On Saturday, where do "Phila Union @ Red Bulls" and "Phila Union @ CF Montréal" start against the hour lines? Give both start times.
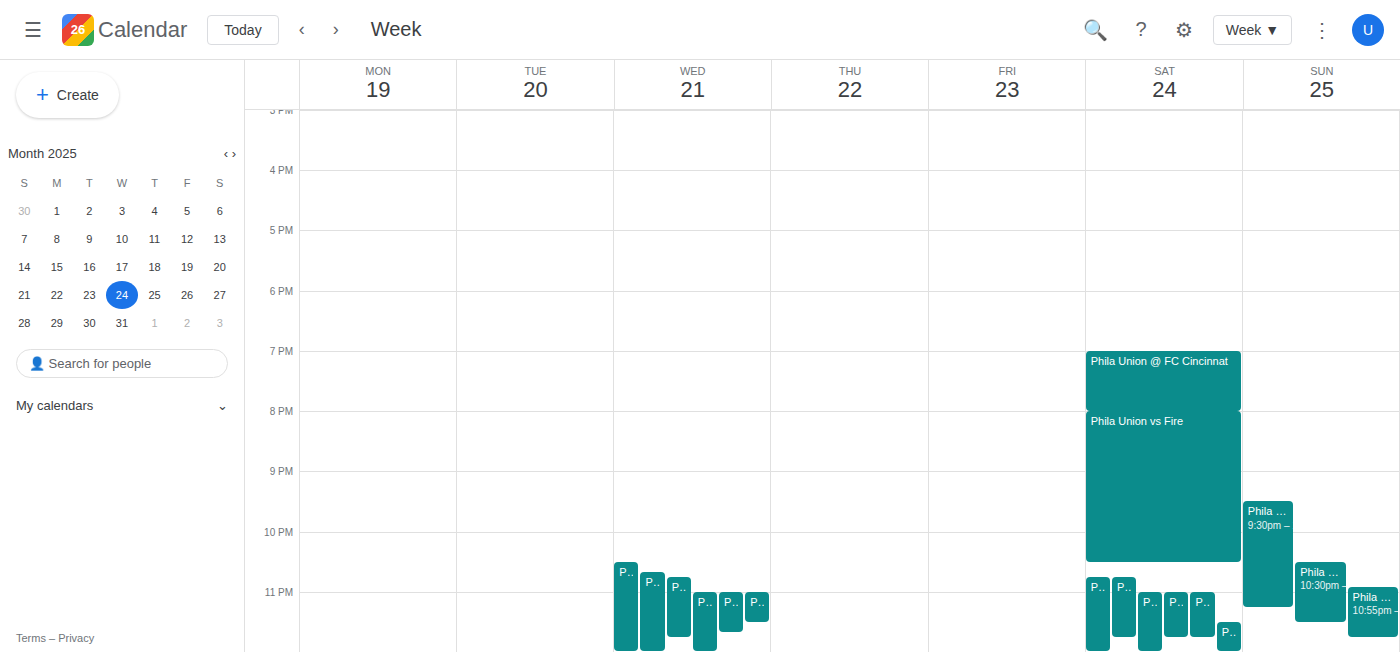
"Phila Union @ Red Bulls": 11:00 PM, exactly on the 11 PM line. "Phila Union @ CF Montréal": 11:30 PM, halfway between the 11 PM and 12 AM lines.